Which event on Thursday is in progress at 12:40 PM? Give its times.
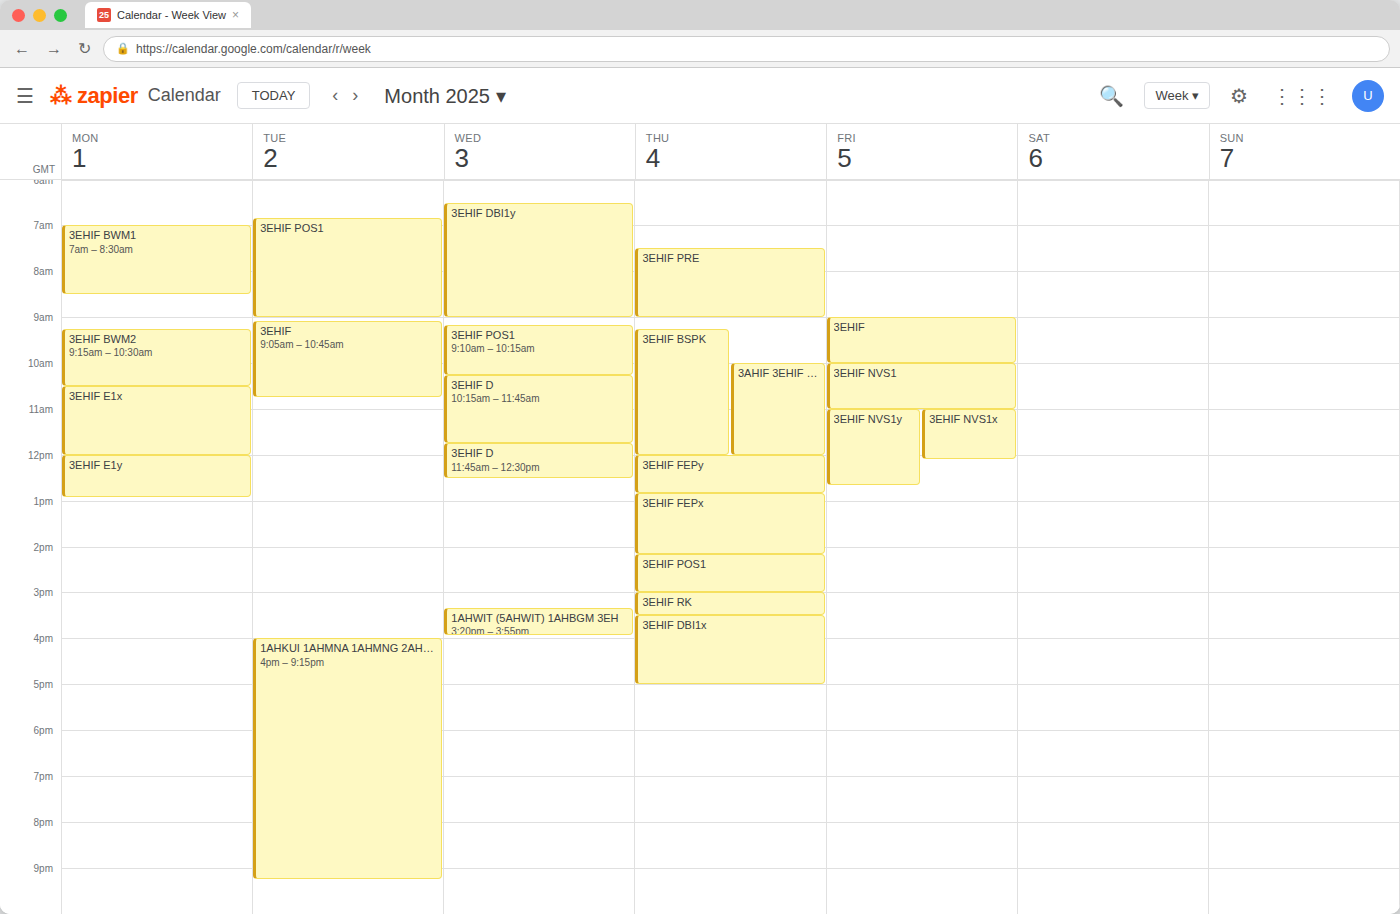
"3EHIF FEPy", 12:00 PM to 12:50 PM